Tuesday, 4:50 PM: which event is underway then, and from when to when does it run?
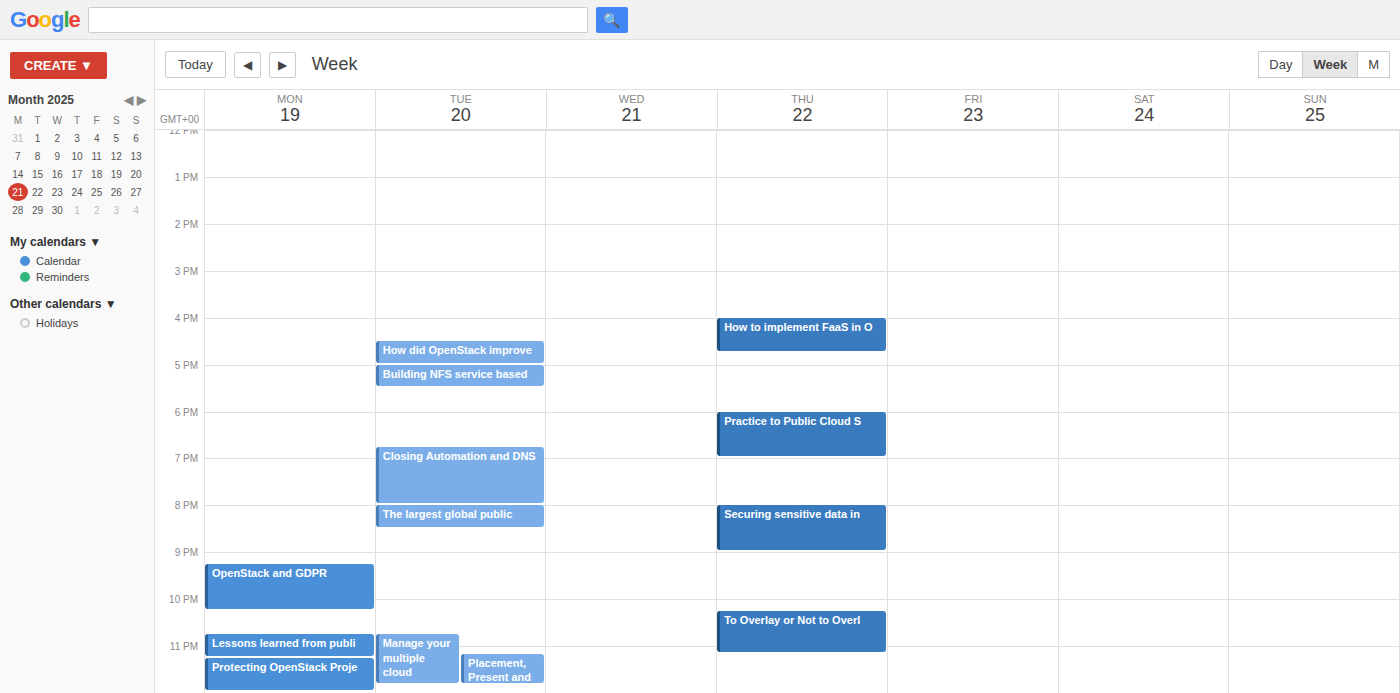
"How did OpenStack improve", 4:30 PM to 5:00 PM